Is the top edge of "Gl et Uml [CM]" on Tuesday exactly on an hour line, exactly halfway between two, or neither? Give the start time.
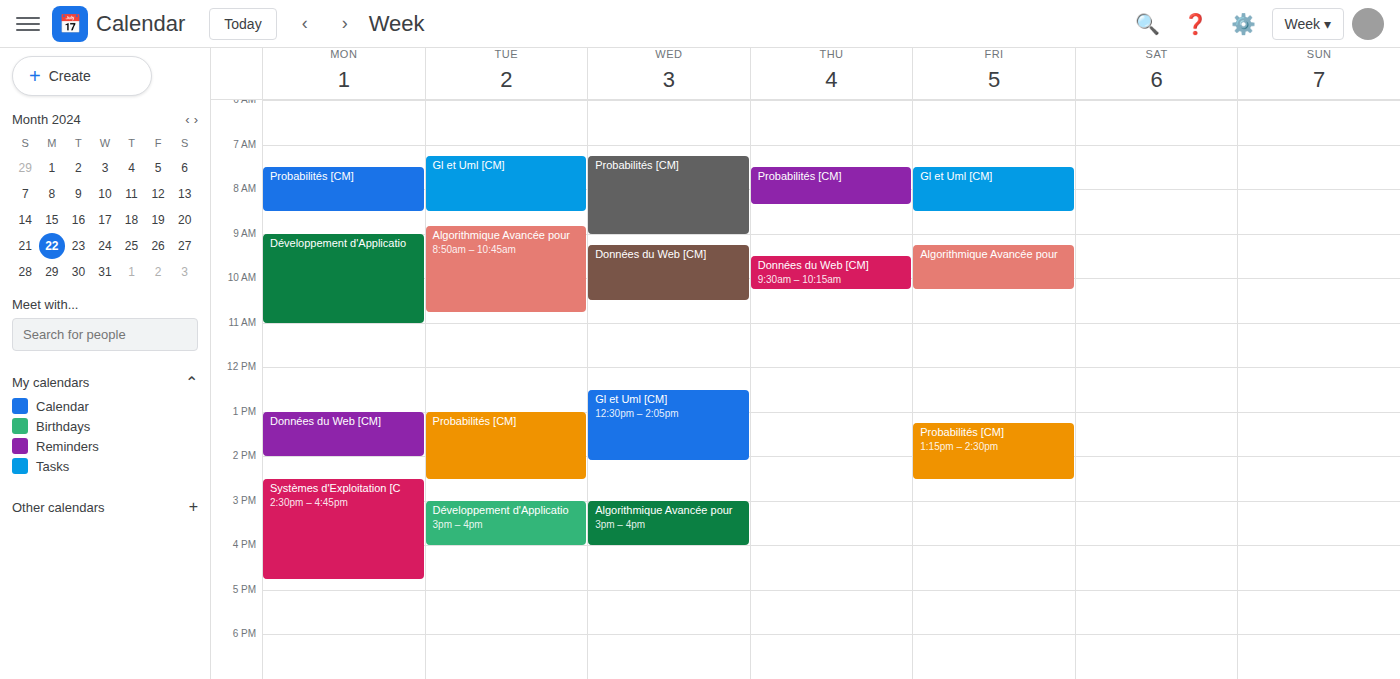
07:15 -- neither: a quarter of the way from the 07:00 line to the 08:00 line.